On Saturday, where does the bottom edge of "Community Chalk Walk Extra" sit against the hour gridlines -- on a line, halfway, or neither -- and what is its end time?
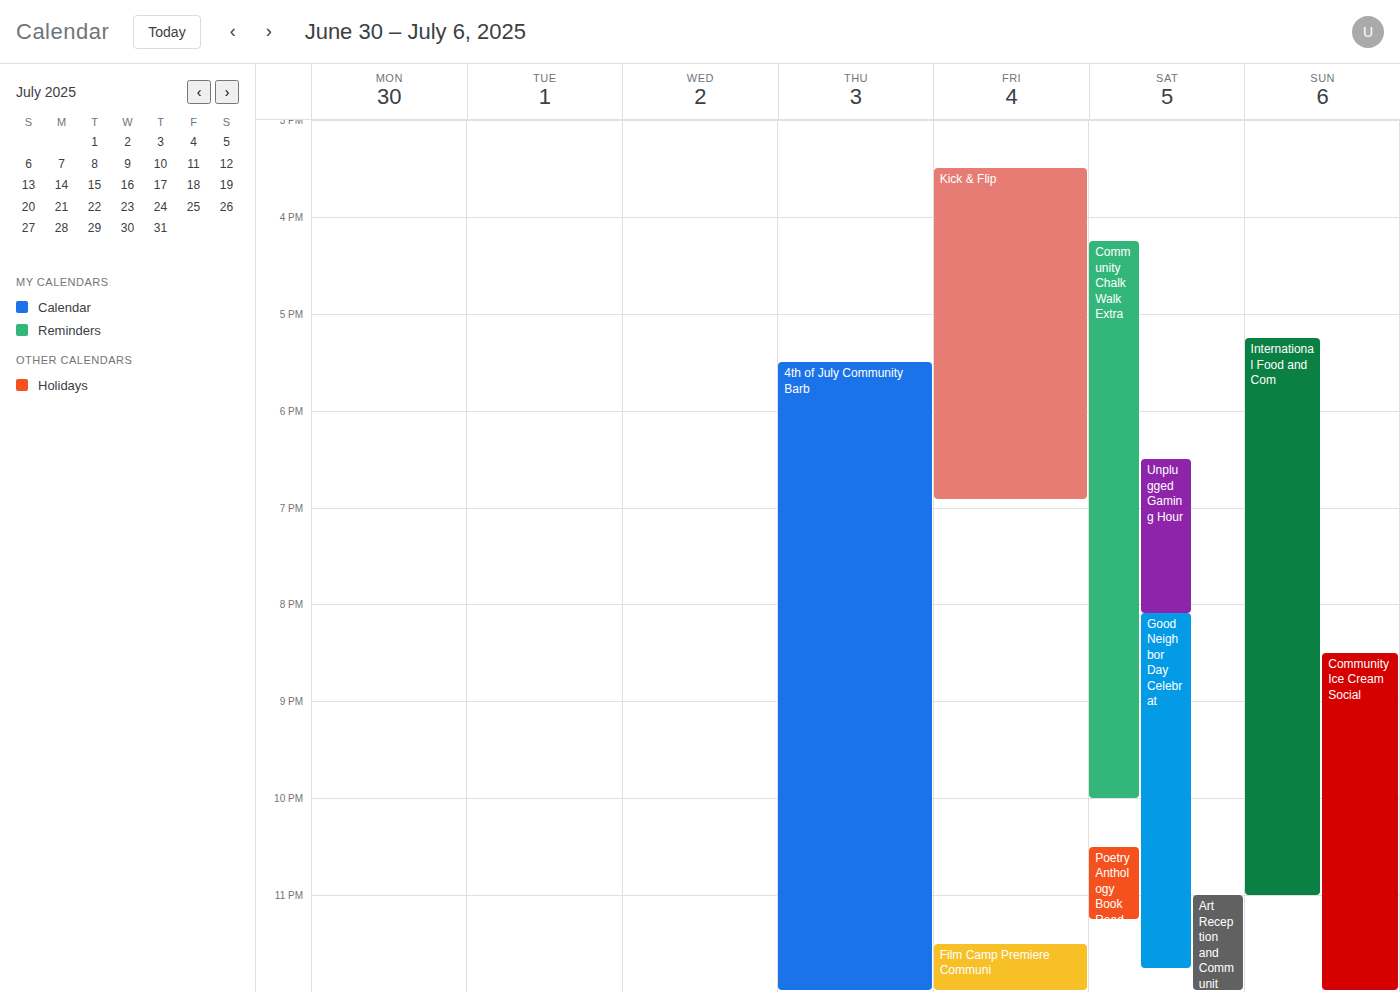
10:00 PM -- exactly on the 10 PM line.